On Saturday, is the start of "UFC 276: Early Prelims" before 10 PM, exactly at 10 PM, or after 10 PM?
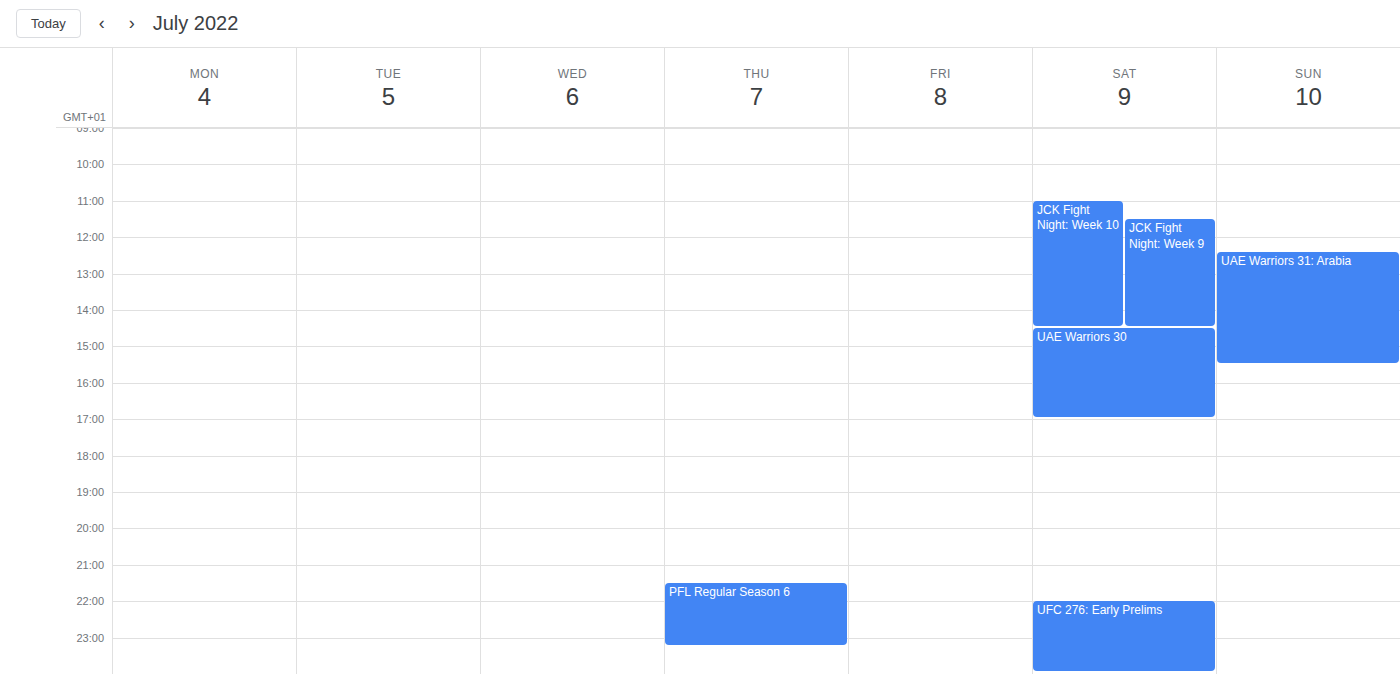
10:00 PM -- exactly at 10 PM, on the 10 PM line.